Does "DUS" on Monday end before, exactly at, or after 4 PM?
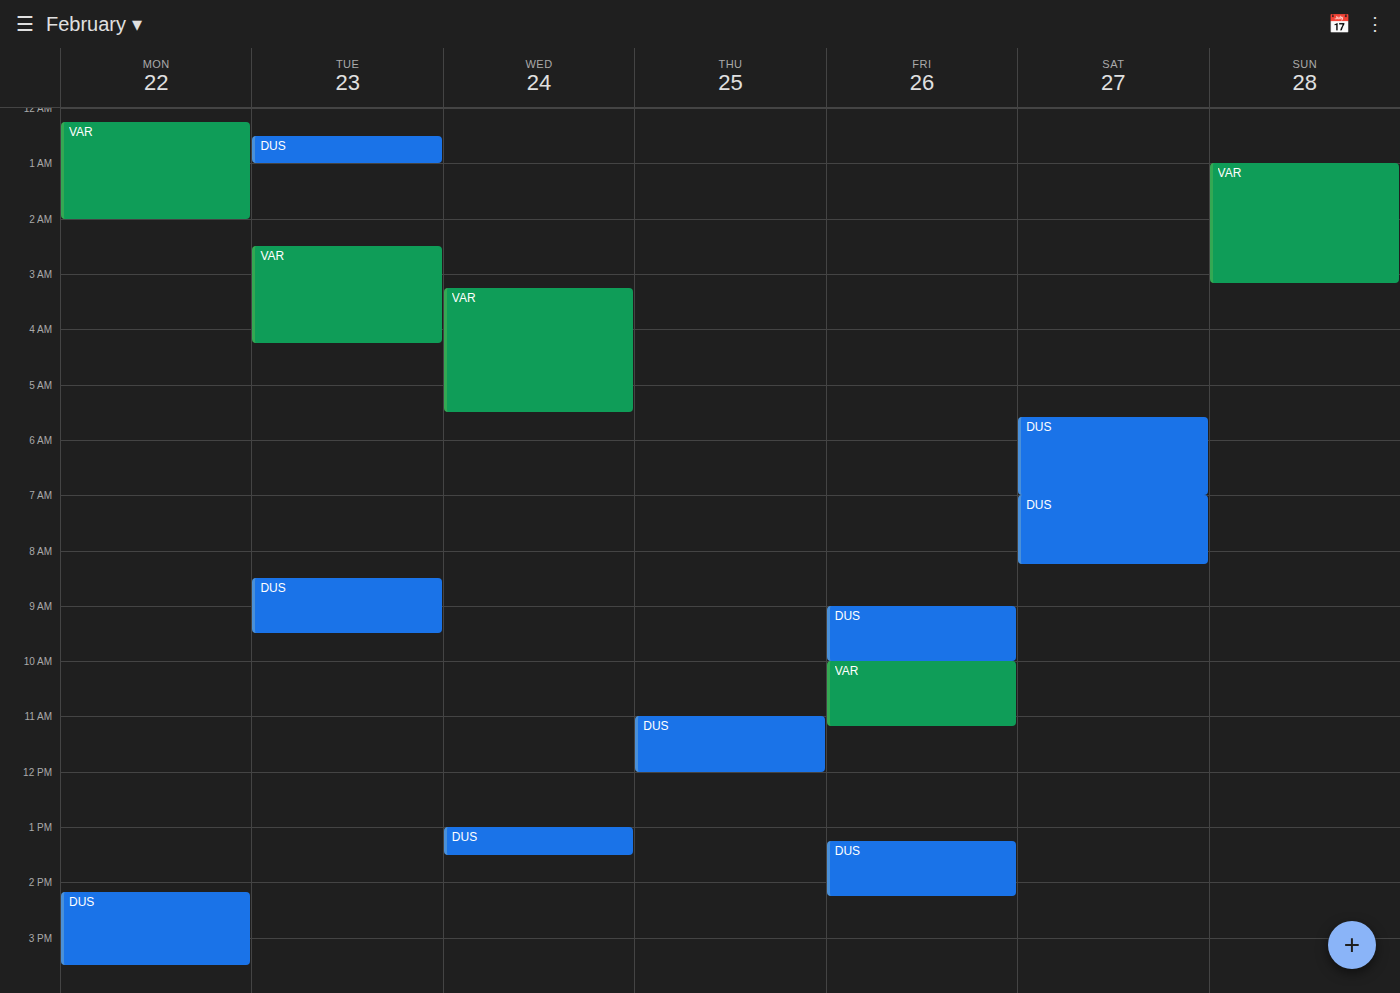
3:30 PM -- before 4 PM, 30 minutes above the 4 PM line.